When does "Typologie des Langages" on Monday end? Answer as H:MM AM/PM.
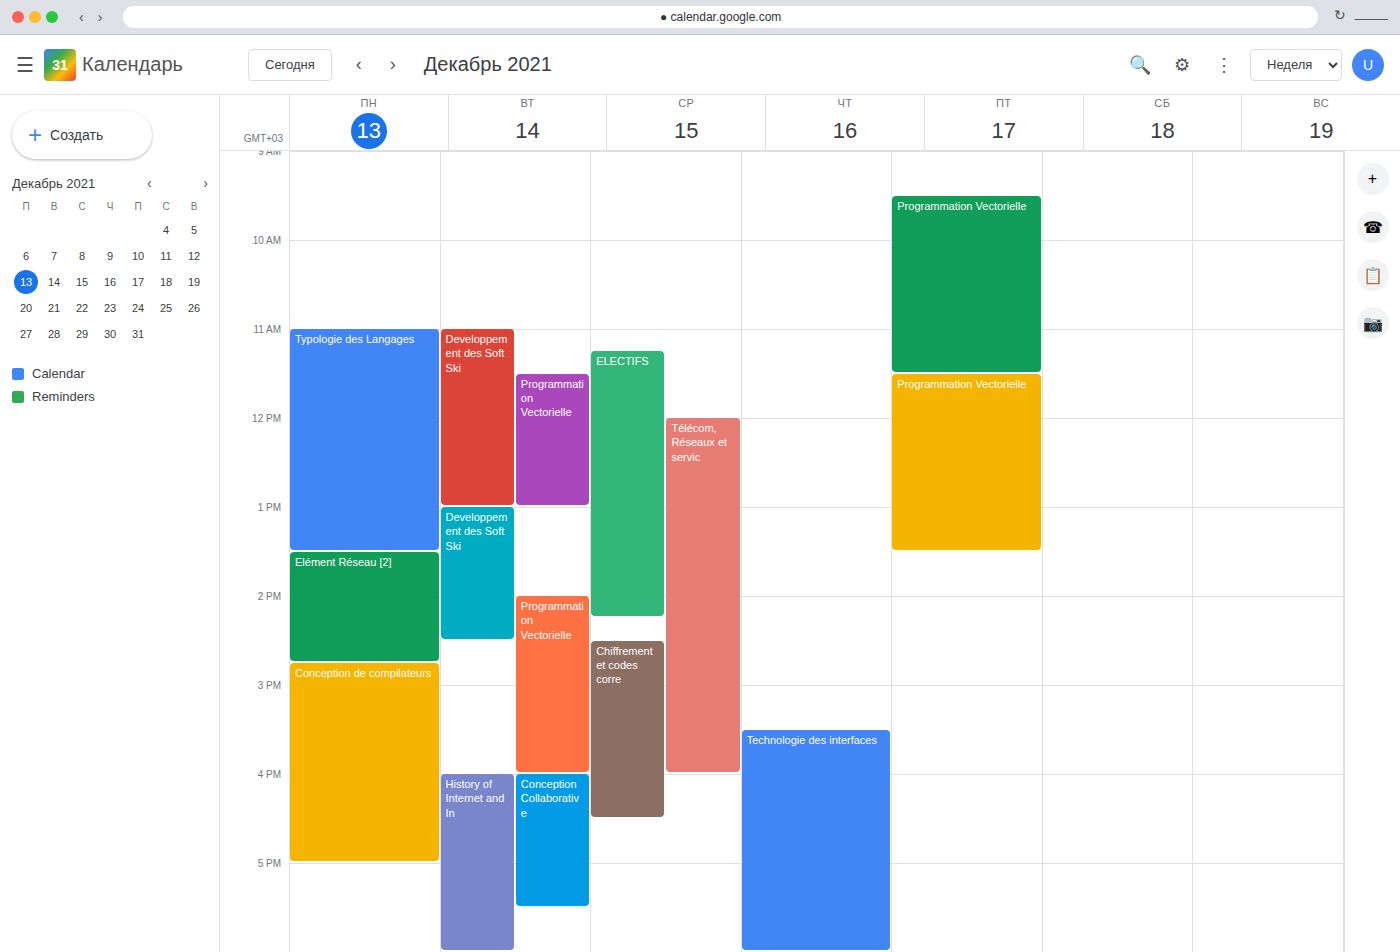
1:30 PM